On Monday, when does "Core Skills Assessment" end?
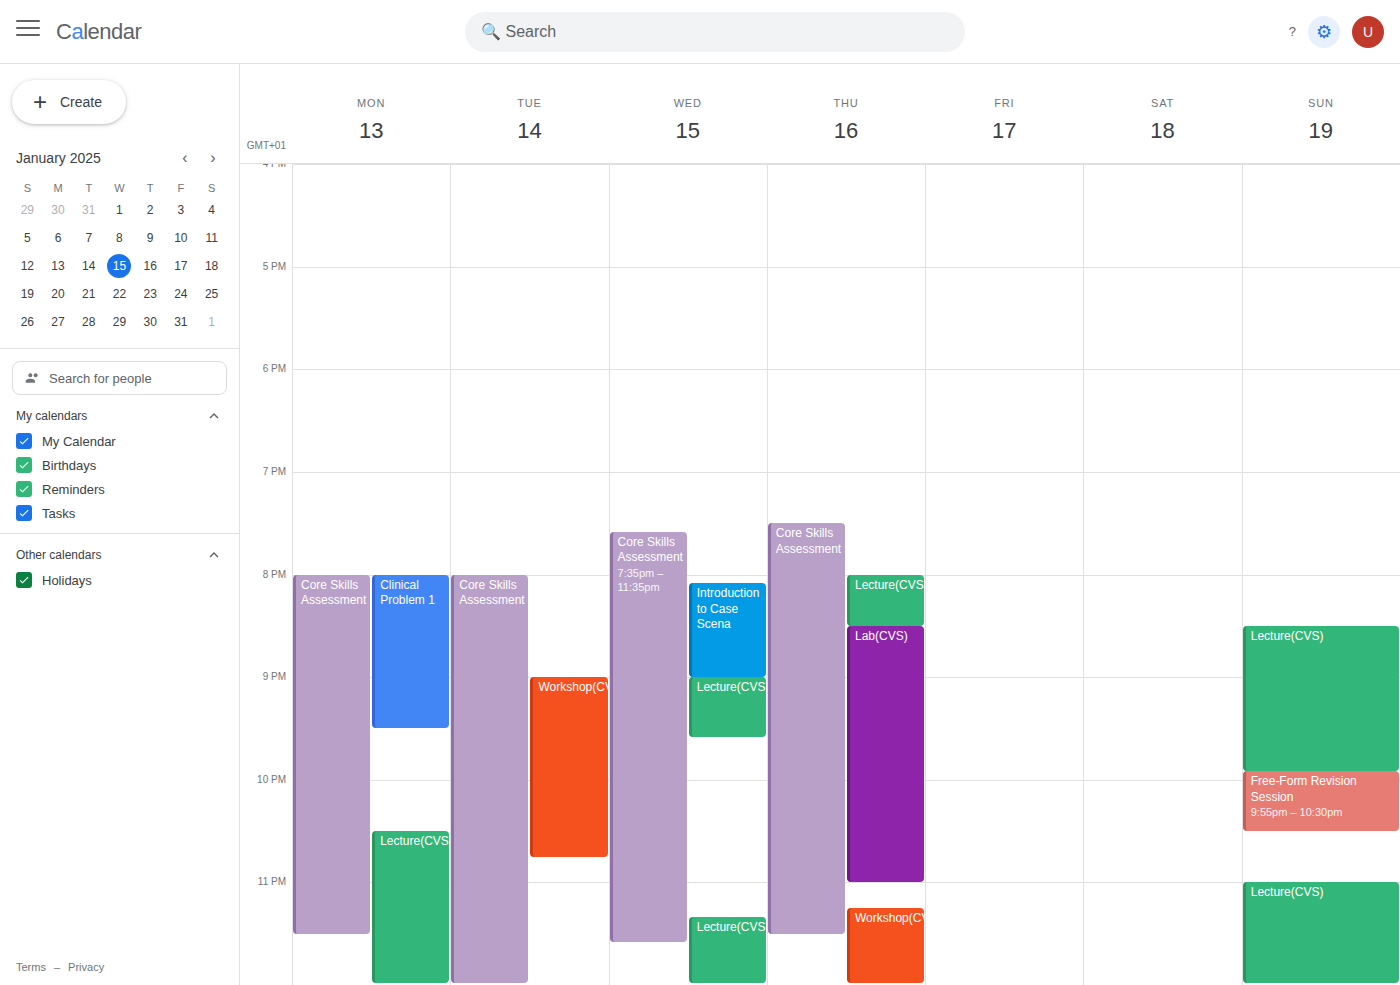
11:30 PM